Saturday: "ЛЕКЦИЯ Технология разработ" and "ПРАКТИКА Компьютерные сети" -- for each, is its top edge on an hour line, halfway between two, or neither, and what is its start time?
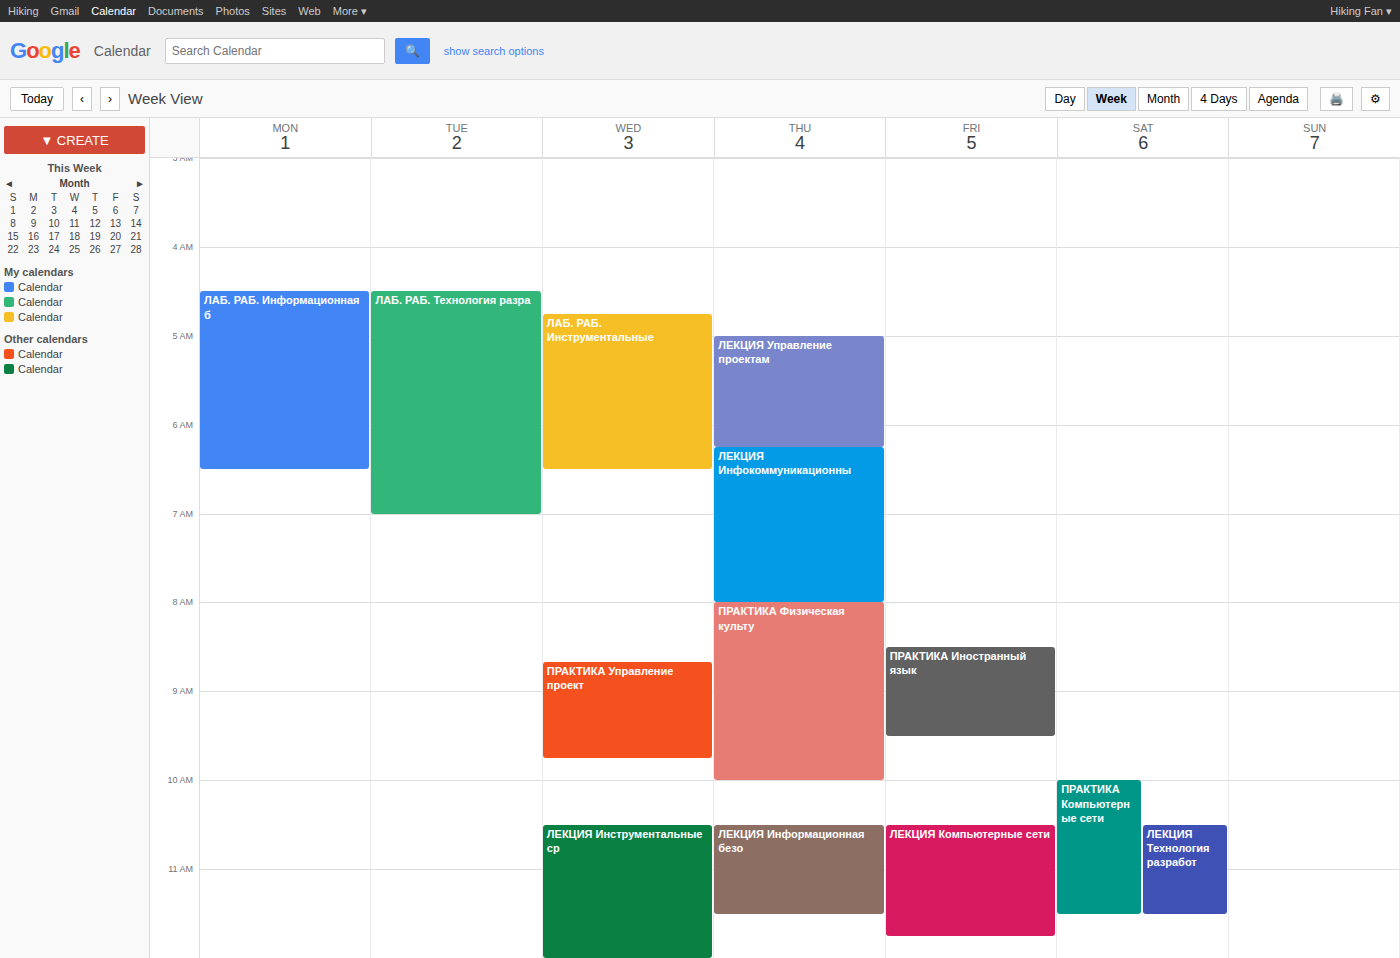
"ЛЕКЦИЯ Технология разработ": 10:30 AM, halfway between the 10 AM and 11 AM lines. "ПРАКТИКА Компьютерные сети": 10:00 AM, exactly on the 10 AM line.